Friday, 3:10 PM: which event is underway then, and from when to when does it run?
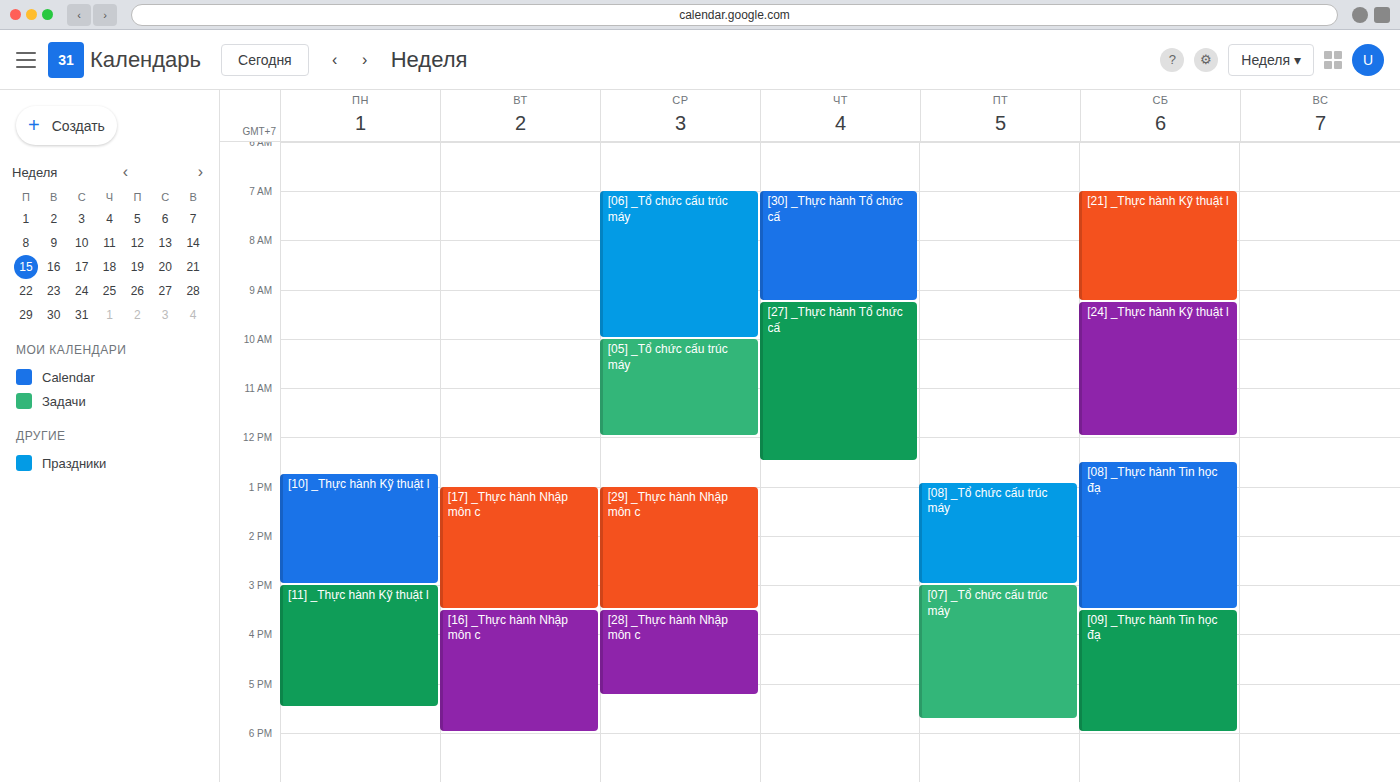
"[07] _Tổ chức cấu trúc máy", 3:00 PM to 5:45 PM